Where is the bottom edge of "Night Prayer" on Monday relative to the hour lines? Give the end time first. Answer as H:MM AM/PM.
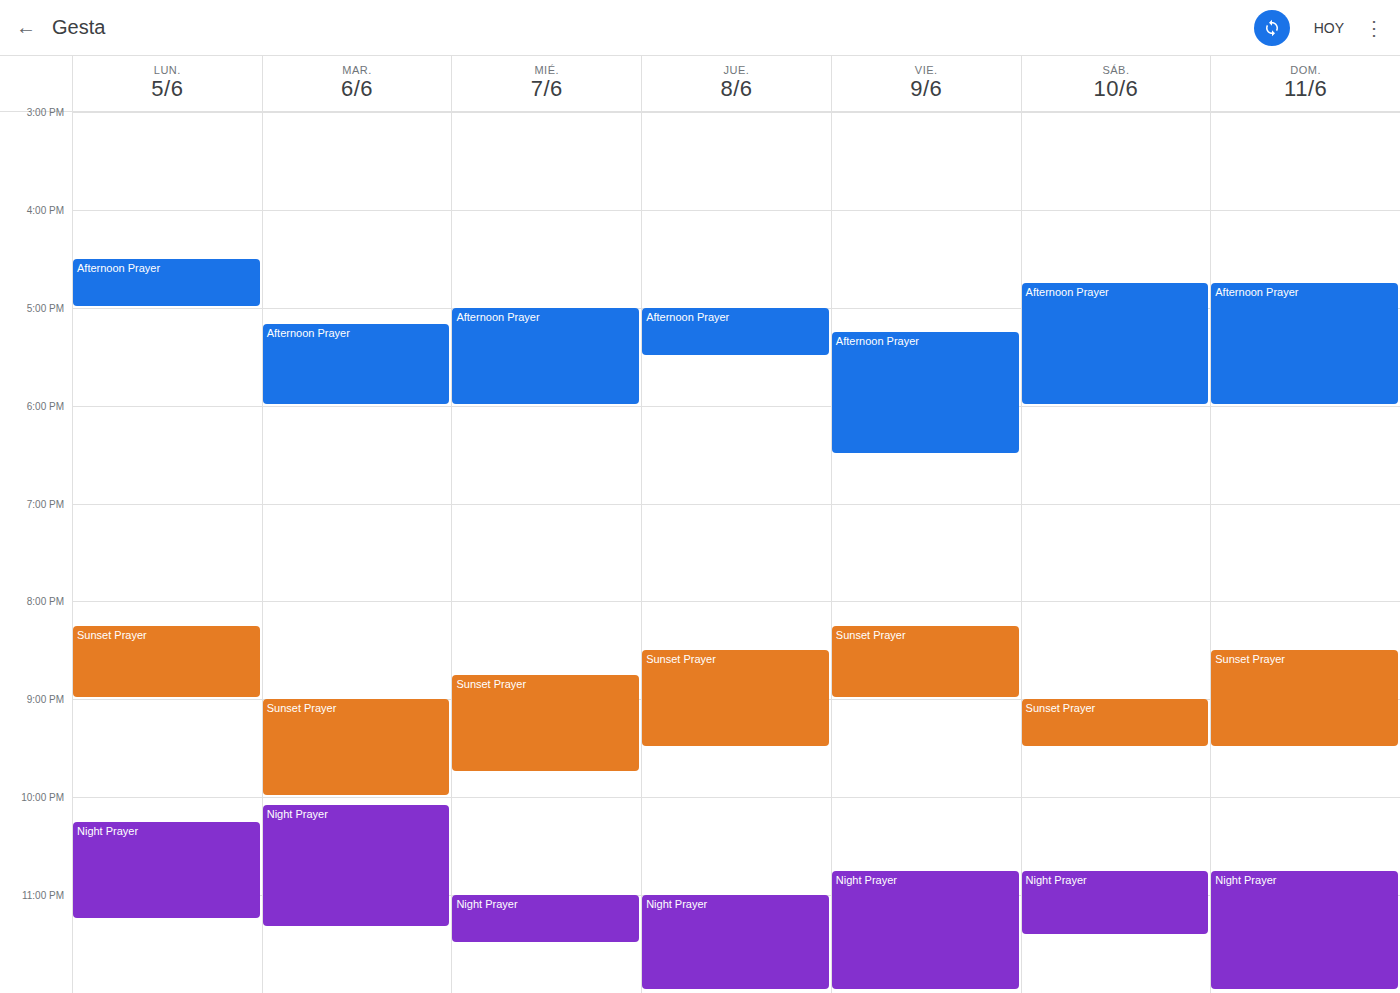
11:15 PM -- neither: a quarter of the way from the 11 PM line to the 12 AM line.